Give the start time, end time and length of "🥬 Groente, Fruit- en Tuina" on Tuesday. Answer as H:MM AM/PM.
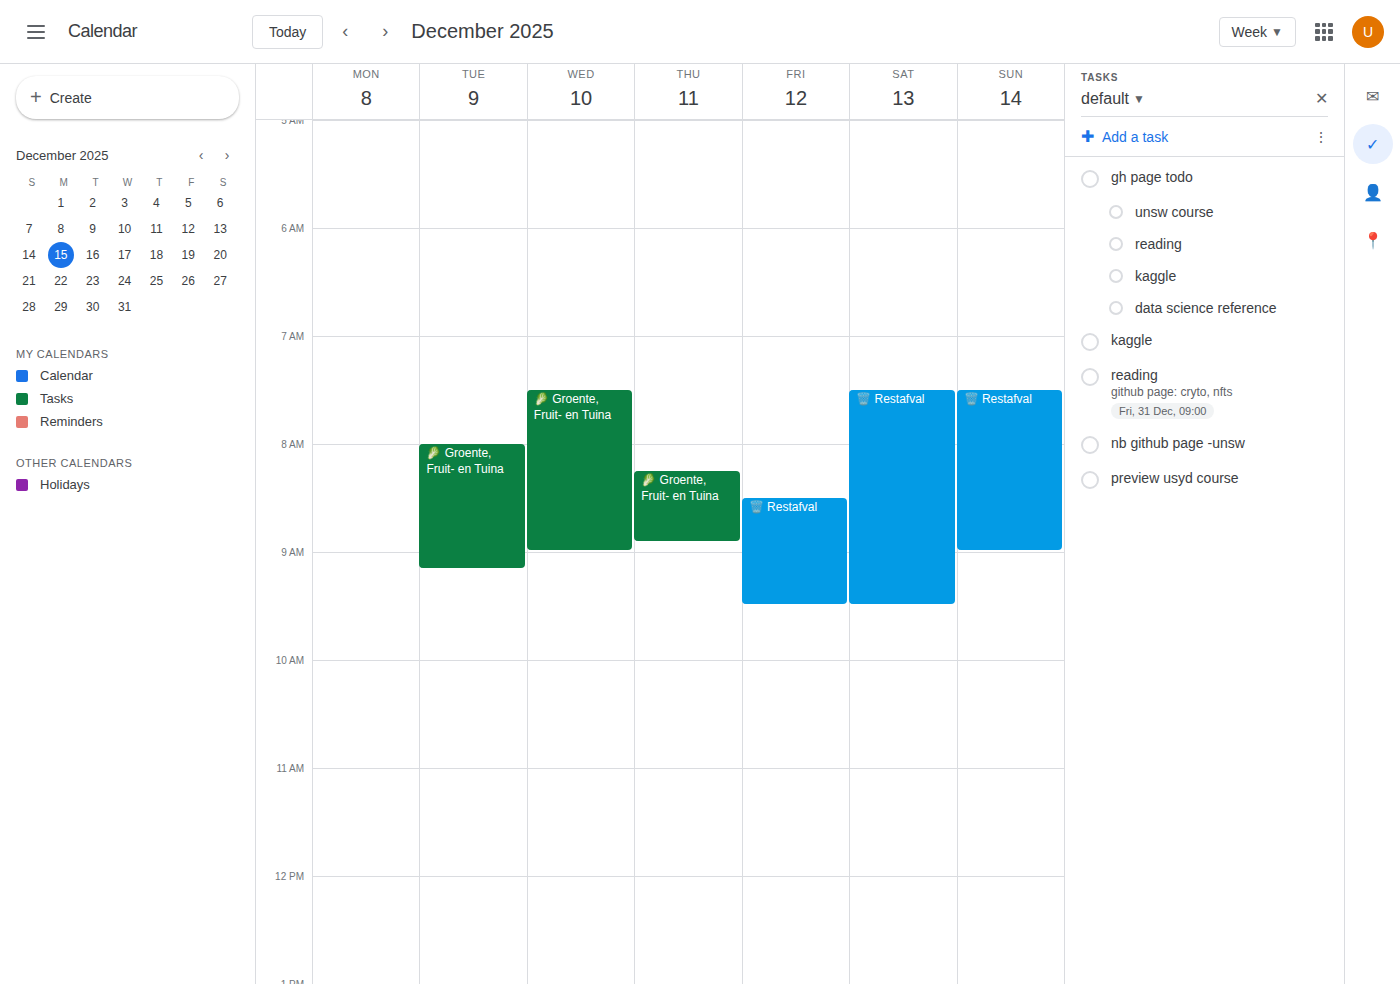
8:00 AM to 9:10 AM, 1 hour 10 minutes